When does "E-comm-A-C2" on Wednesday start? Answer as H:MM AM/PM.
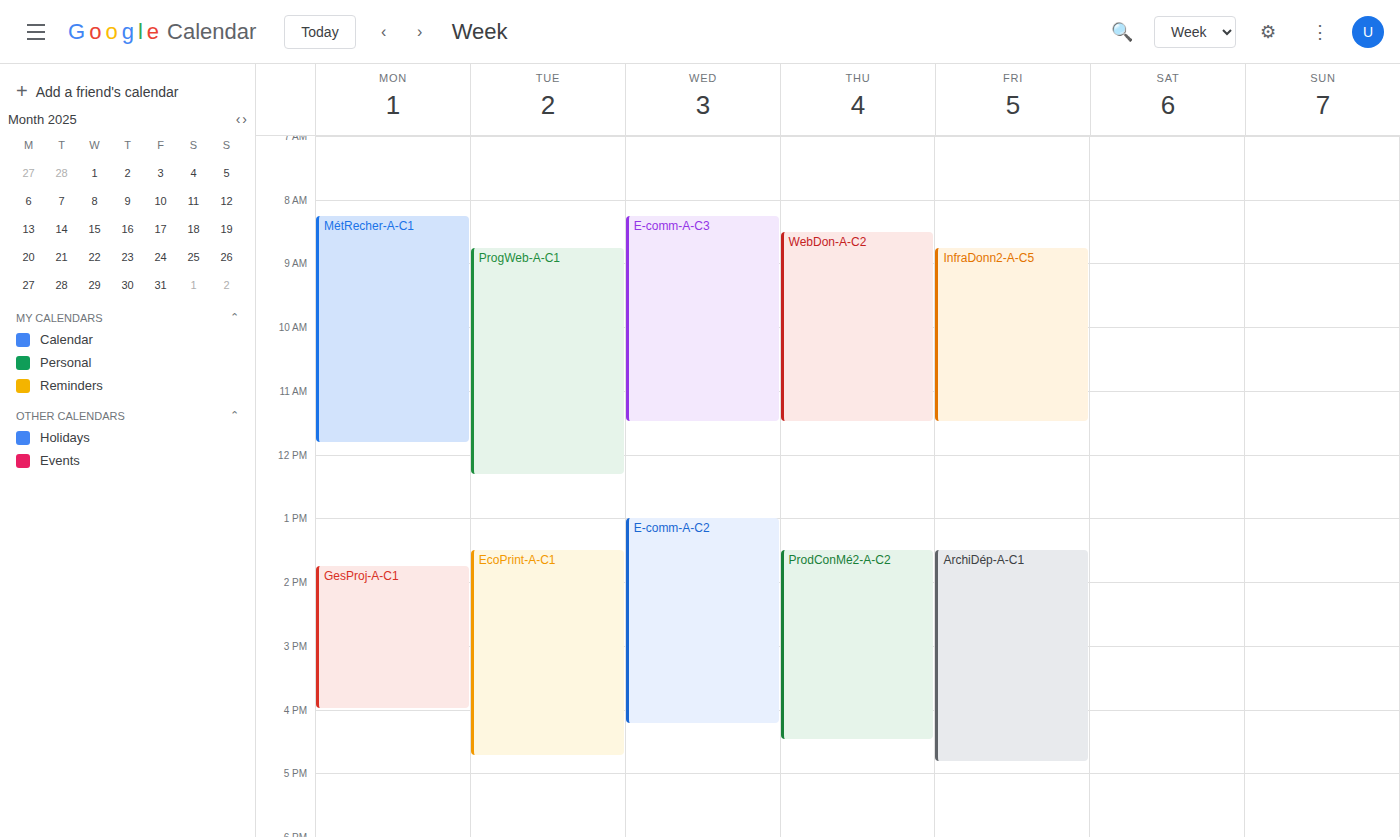
1:00 PM